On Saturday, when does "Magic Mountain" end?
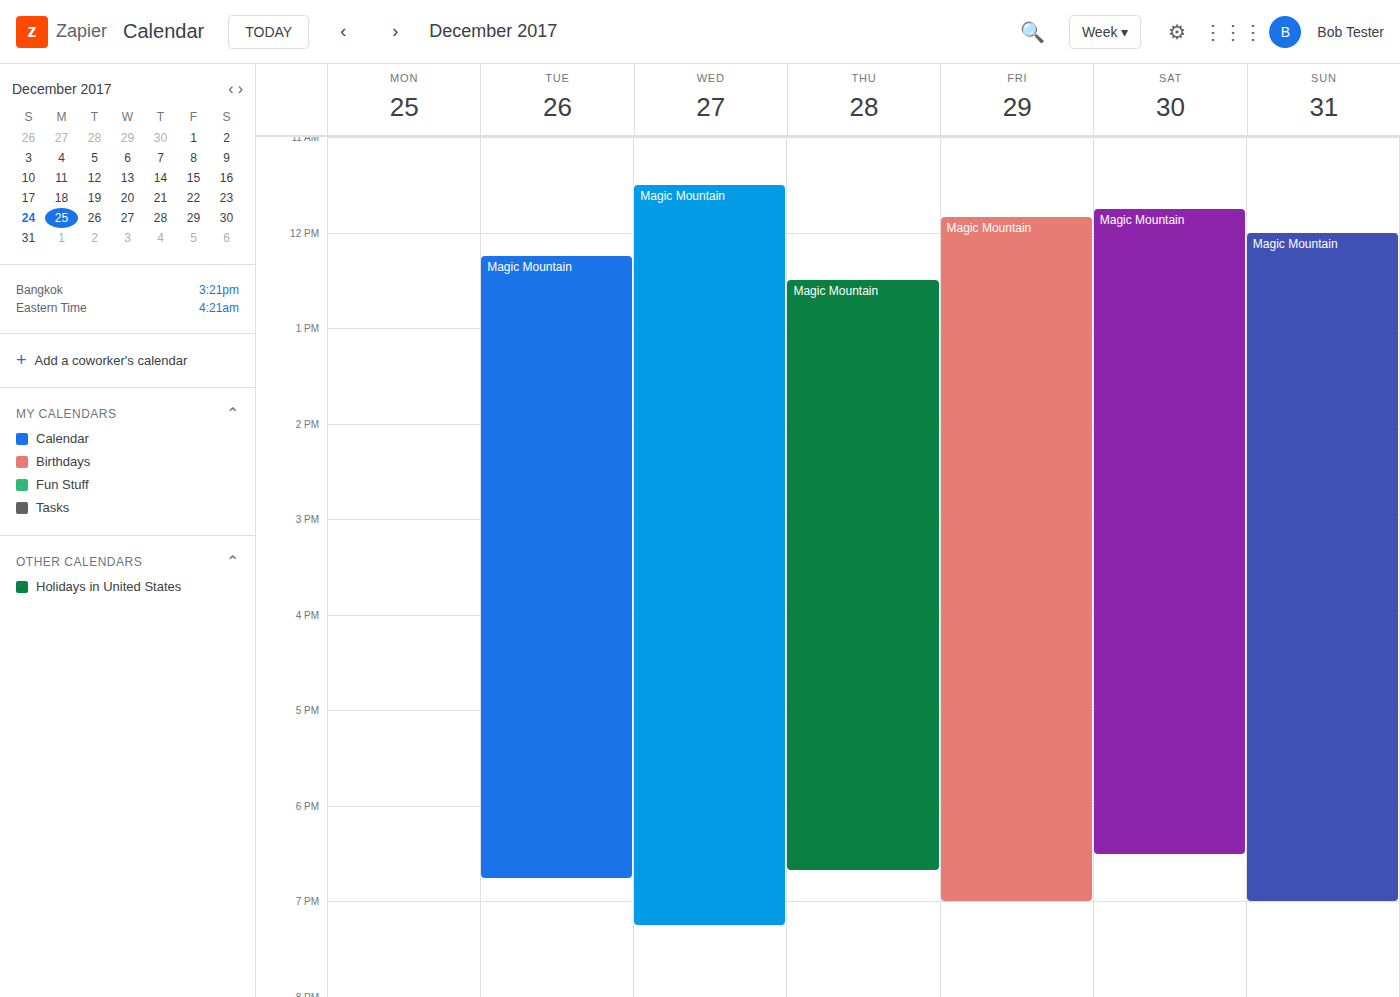
6:30 PM